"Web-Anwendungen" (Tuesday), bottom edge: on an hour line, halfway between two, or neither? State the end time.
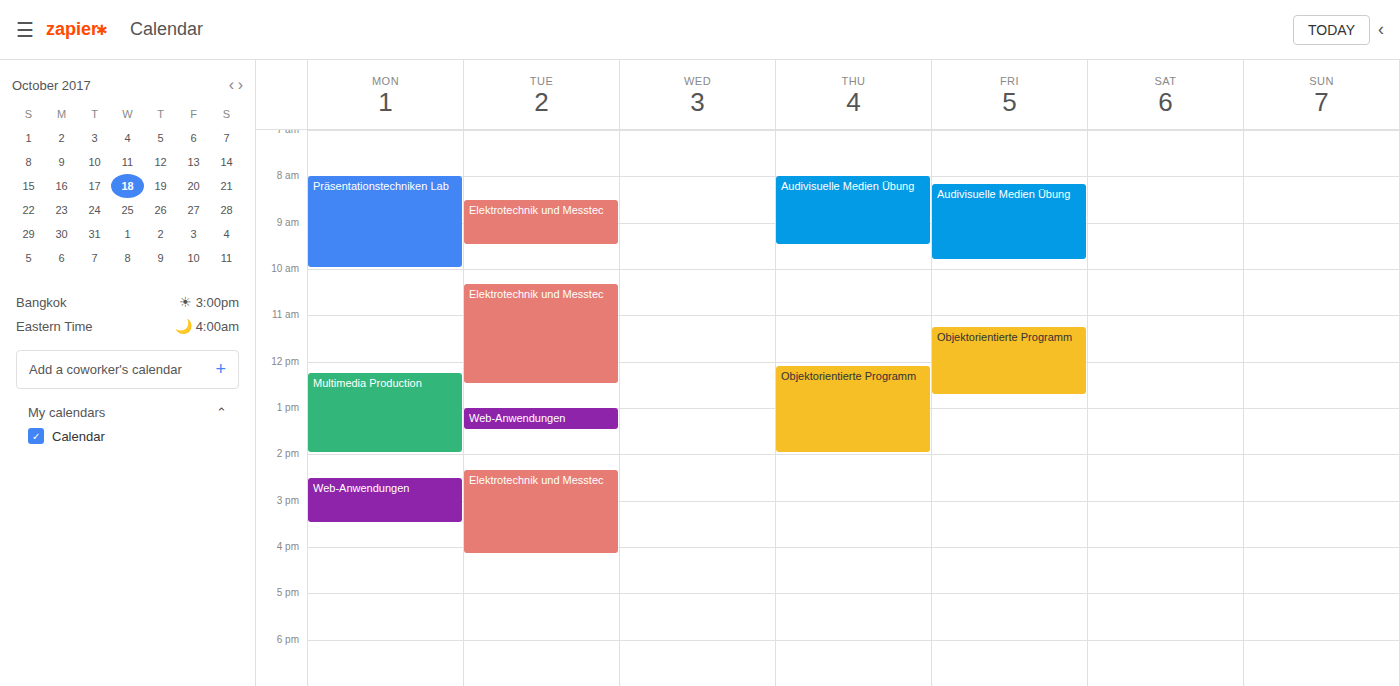
13:30 -- halfway between the 13:00 and 14:00 lines.